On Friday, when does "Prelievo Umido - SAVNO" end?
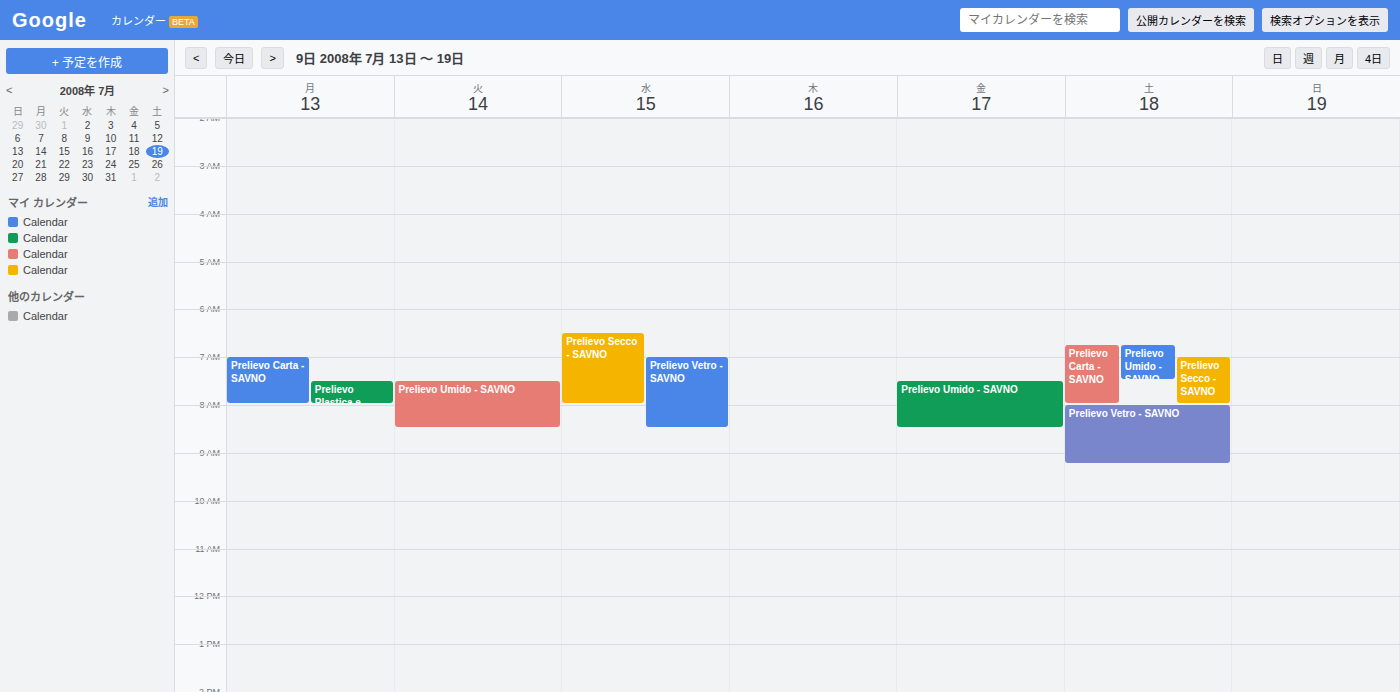
8:30 AM